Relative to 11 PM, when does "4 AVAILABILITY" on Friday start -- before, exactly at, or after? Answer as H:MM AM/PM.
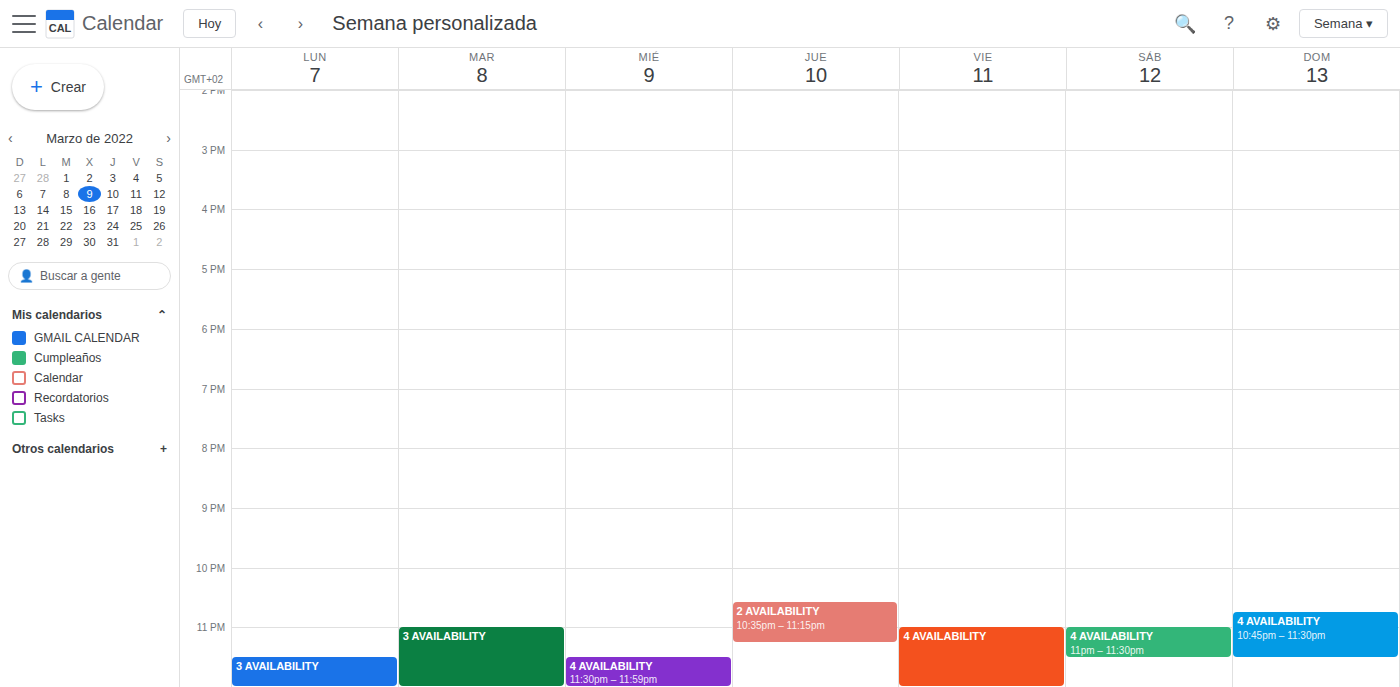
11:00 PM -- exactly at 11 PM, on the 11 PM line.